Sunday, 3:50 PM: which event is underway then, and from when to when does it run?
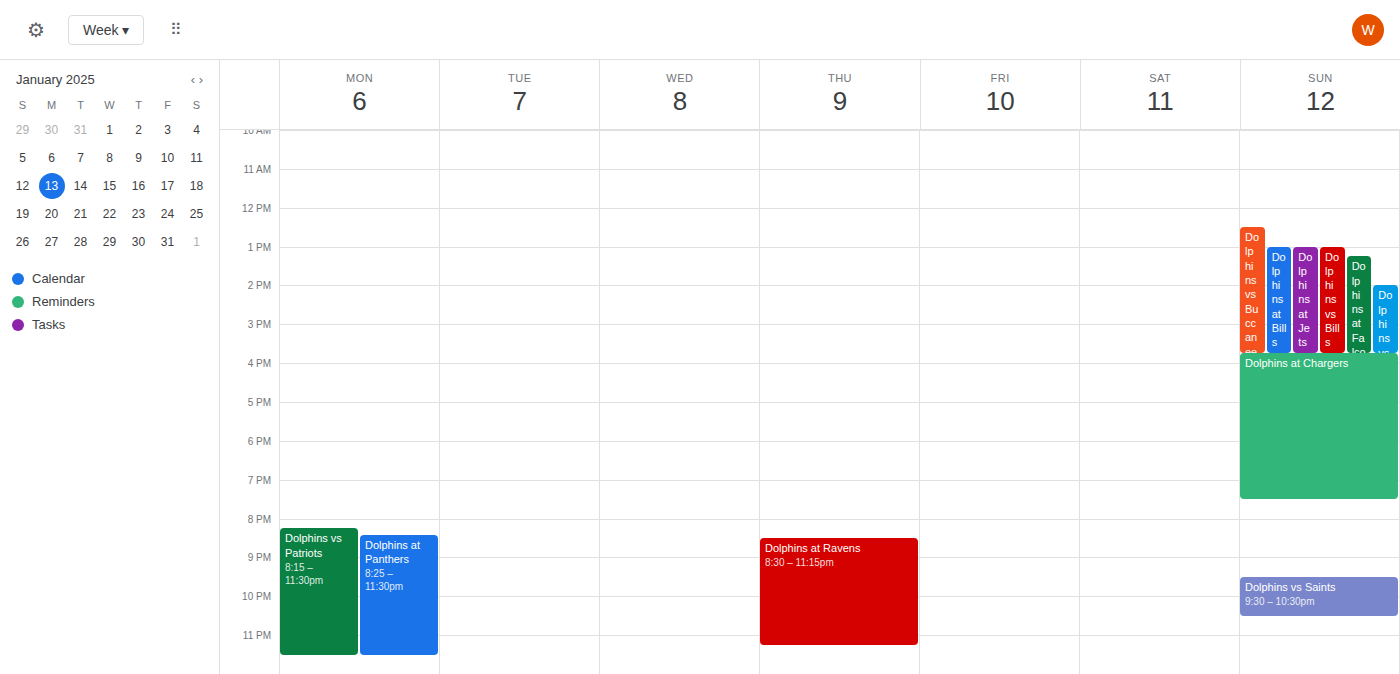
"Dolphins at Chargers", 3:45 PM to 7:30 PM